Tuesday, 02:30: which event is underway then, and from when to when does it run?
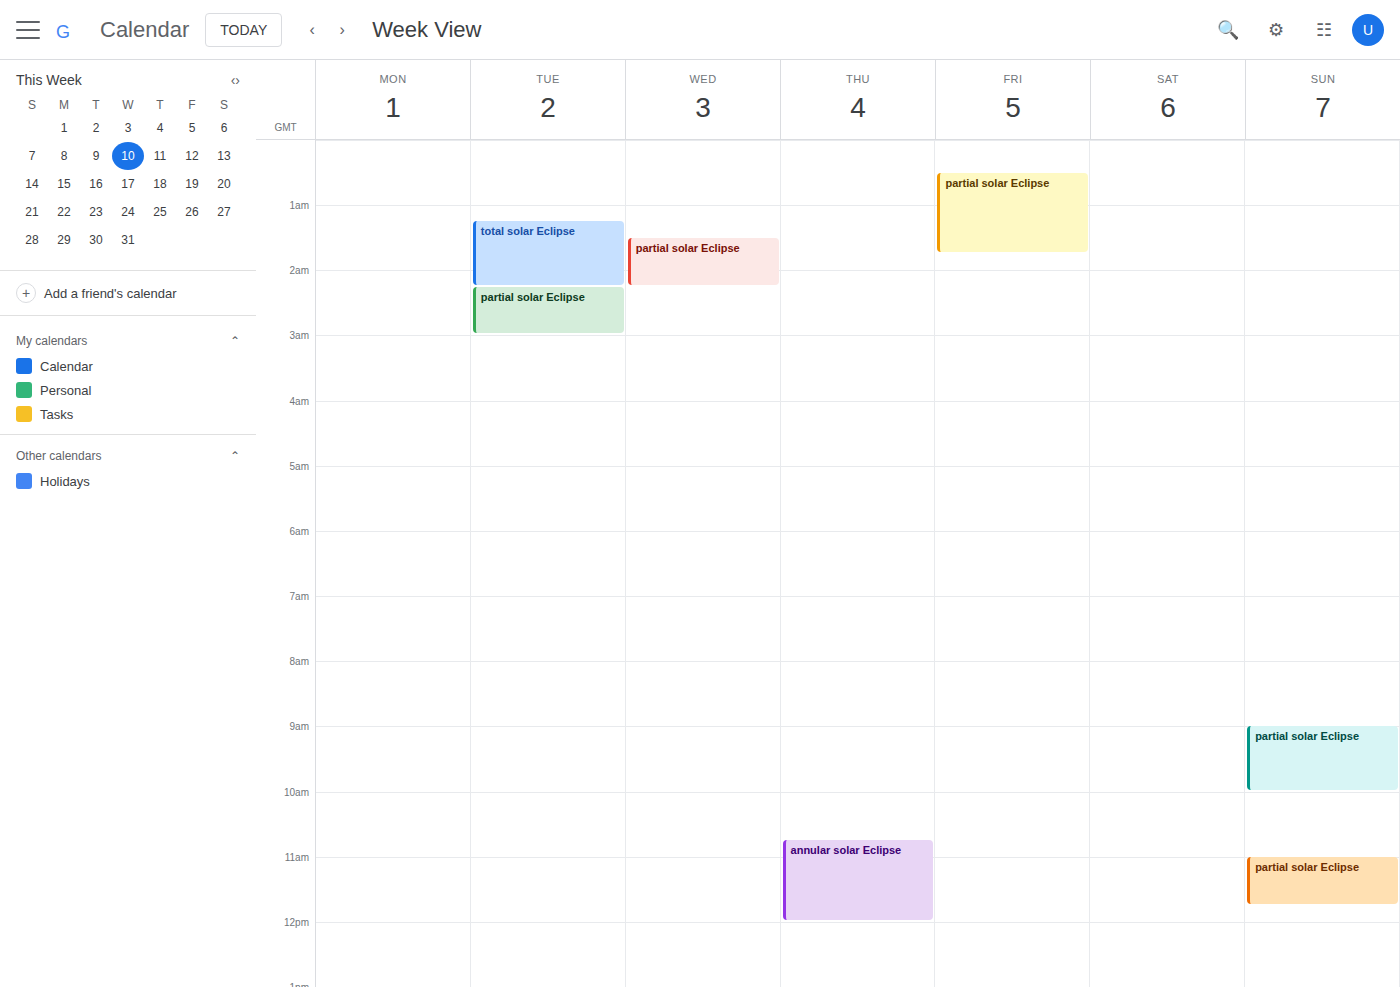
"partial solar Eclipse", 02:15 to 03:00